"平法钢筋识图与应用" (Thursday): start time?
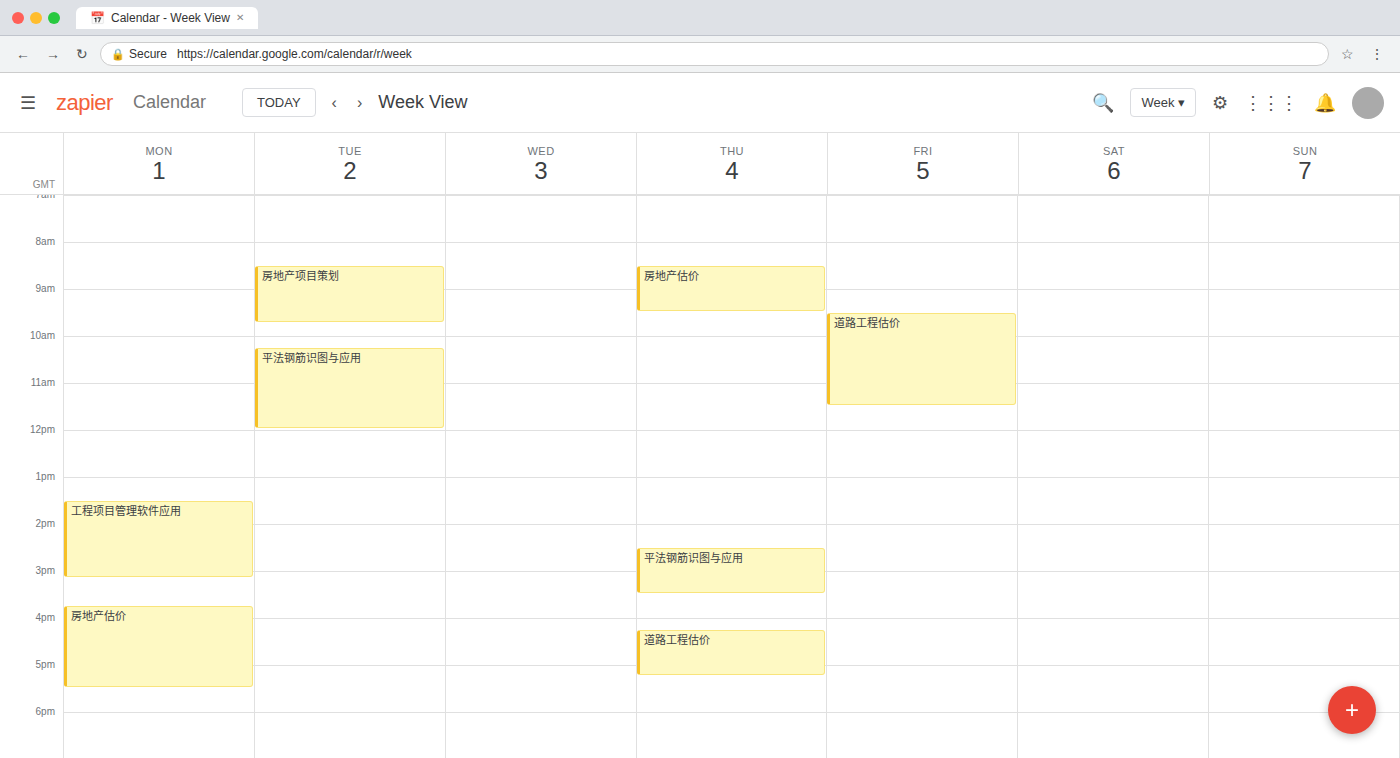
2:30 PM